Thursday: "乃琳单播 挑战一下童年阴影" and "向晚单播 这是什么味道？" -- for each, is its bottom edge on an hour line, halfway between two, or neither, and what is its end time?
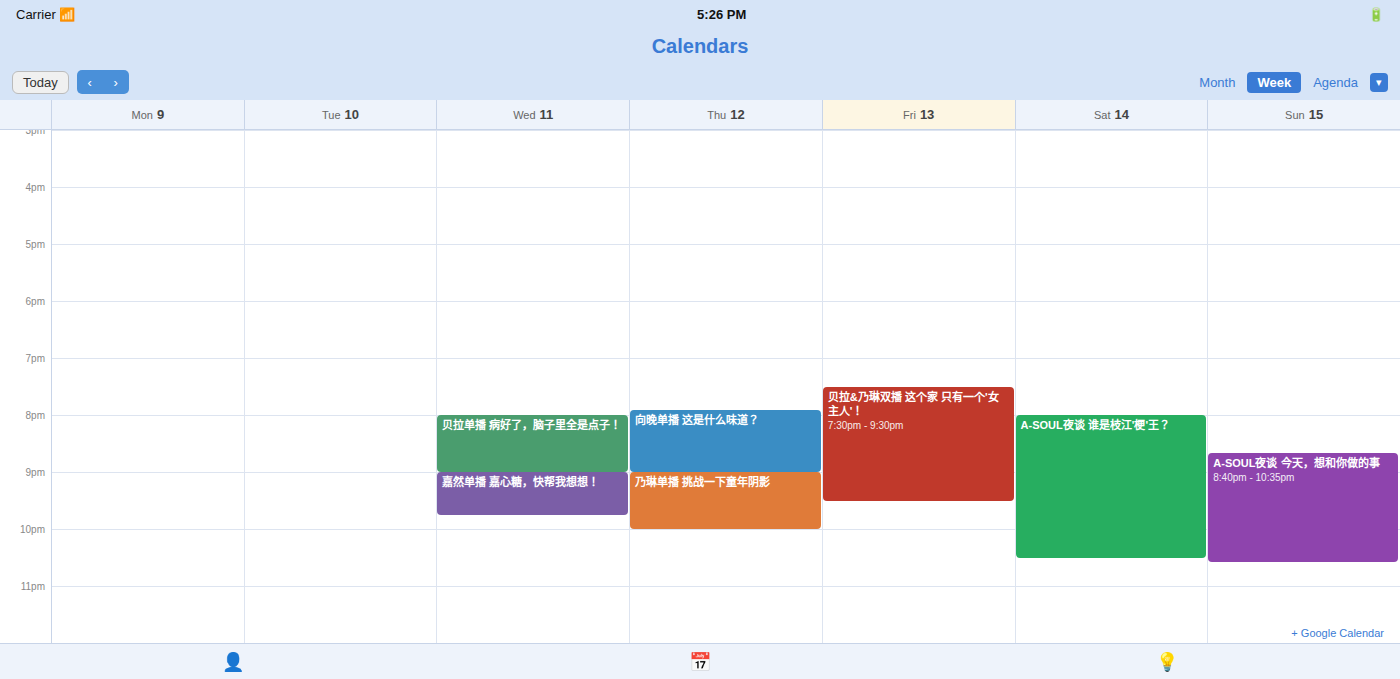
"乃琳单播 挑战一下童年阴影": 22:00, exactly on the 22:00 line. "向晚单播 这是什么味道？": 21:00, exactly on the 21:00 line.